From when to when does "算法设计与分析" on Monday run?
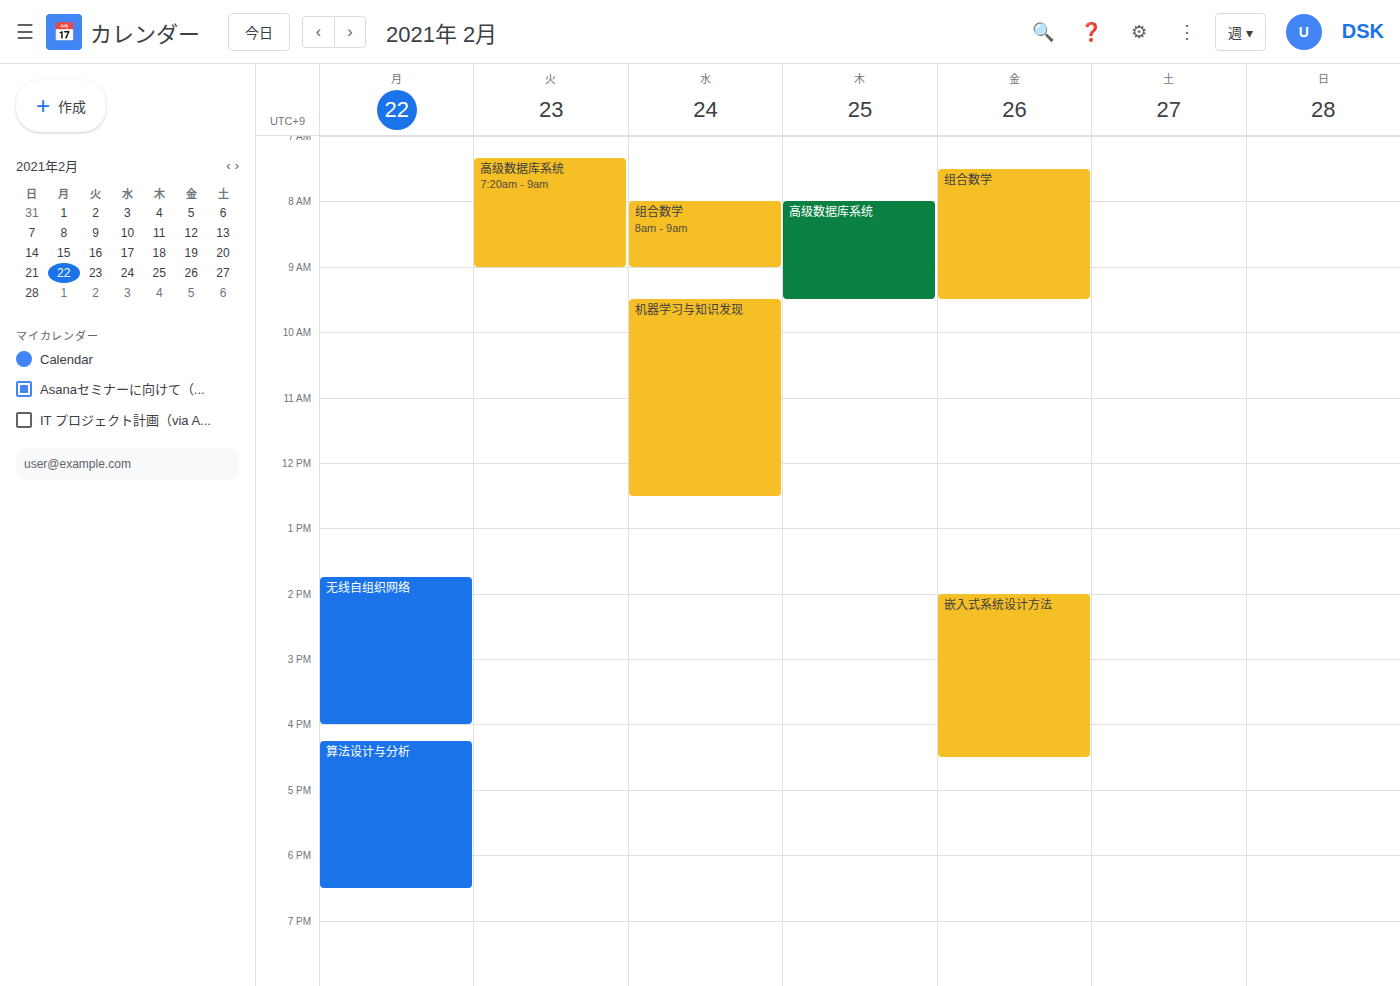
4:15 PM to 6:30 PM